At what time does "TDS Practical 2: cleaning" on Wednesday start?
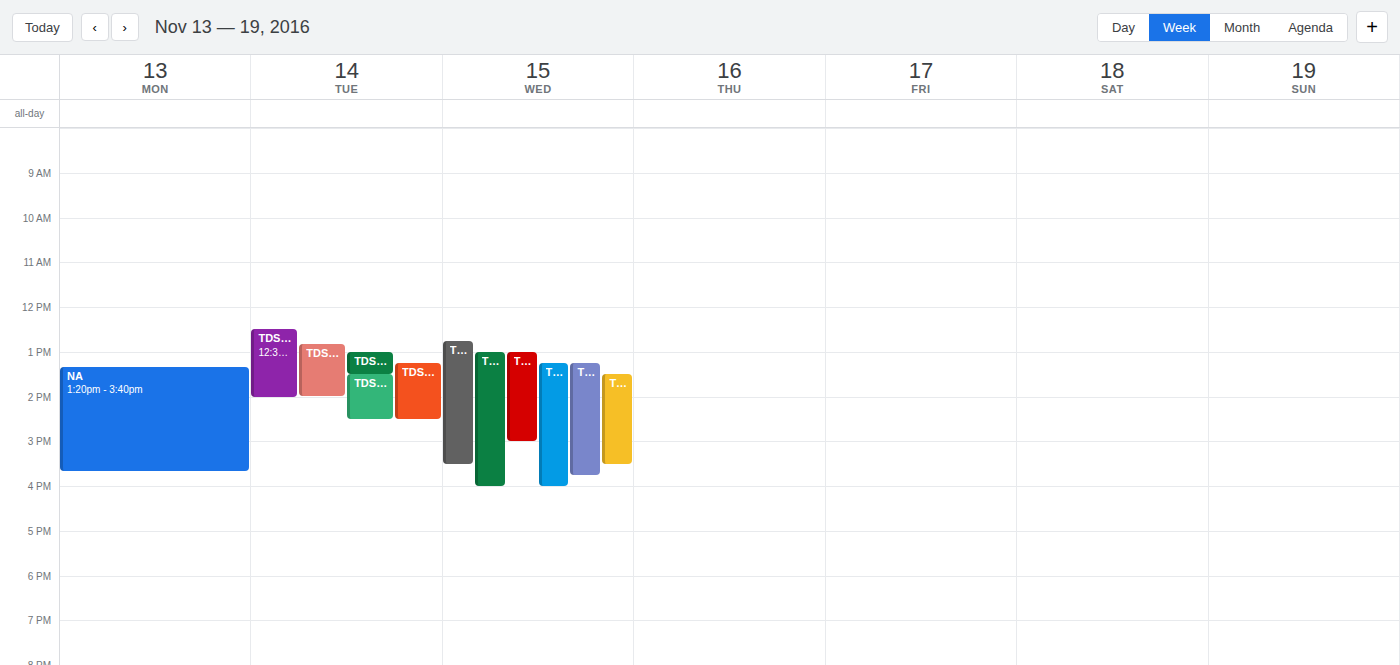
1:15 PM